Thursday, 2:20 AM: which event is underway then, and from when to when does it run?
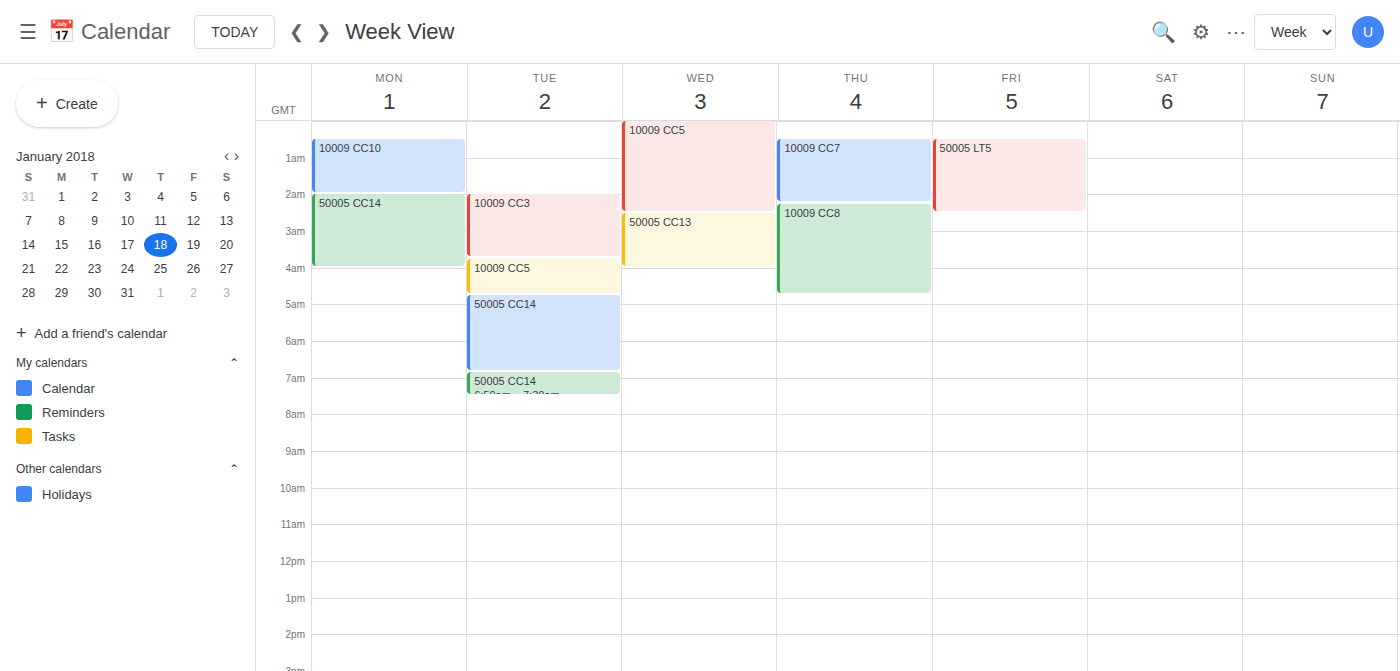
"10009 CC8", 2:15 AM to 4:45 AM